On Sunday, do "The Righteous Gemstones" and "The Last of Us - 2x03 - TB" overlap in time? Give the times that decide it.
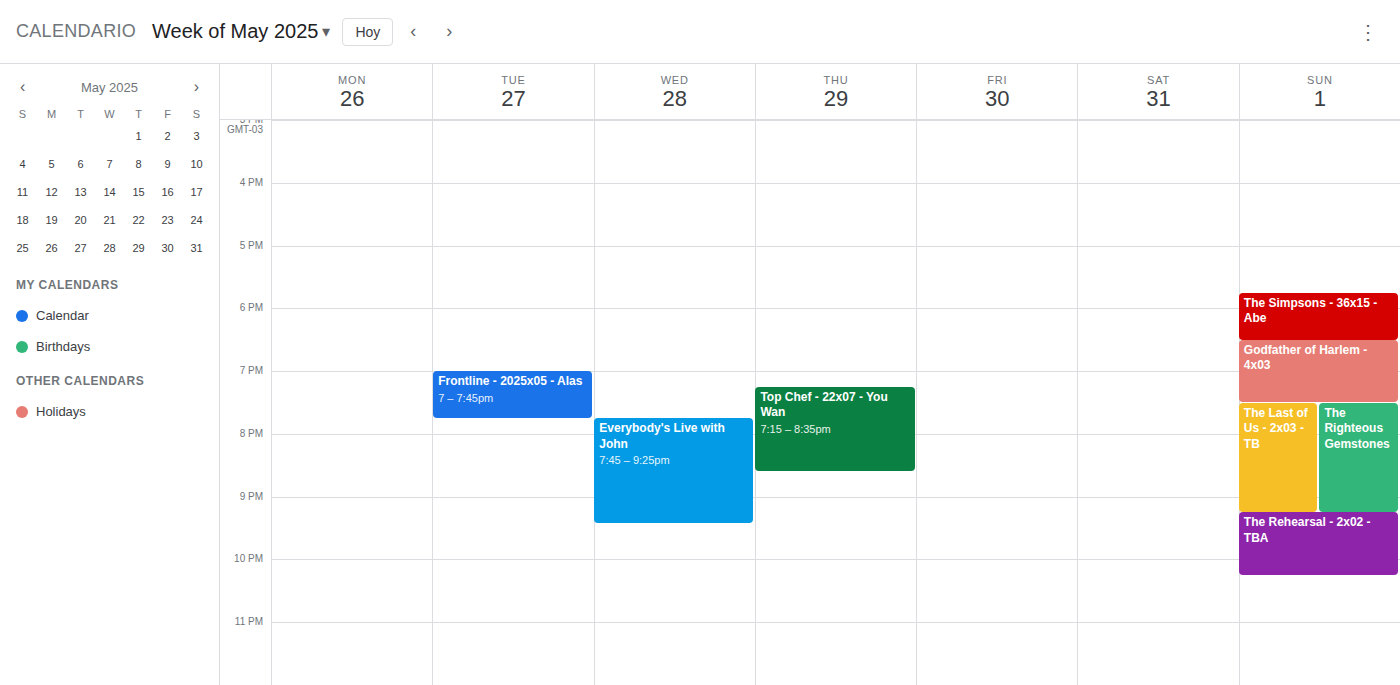
"The Last of Us - 2x03 - TB" runs 7:30 PM to 9:15 PM, inside "The Righteous Gemstones" -- they overlap.